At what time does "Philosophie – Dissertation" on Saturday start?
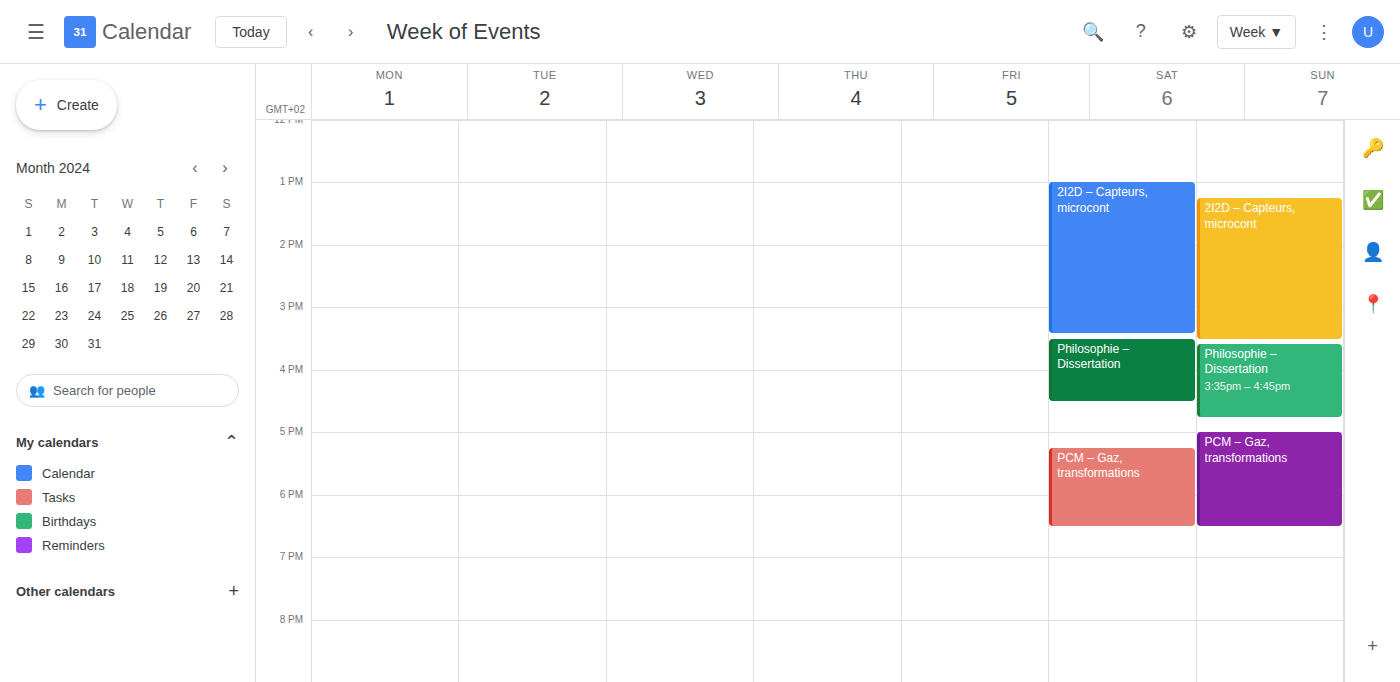
3:30 PM